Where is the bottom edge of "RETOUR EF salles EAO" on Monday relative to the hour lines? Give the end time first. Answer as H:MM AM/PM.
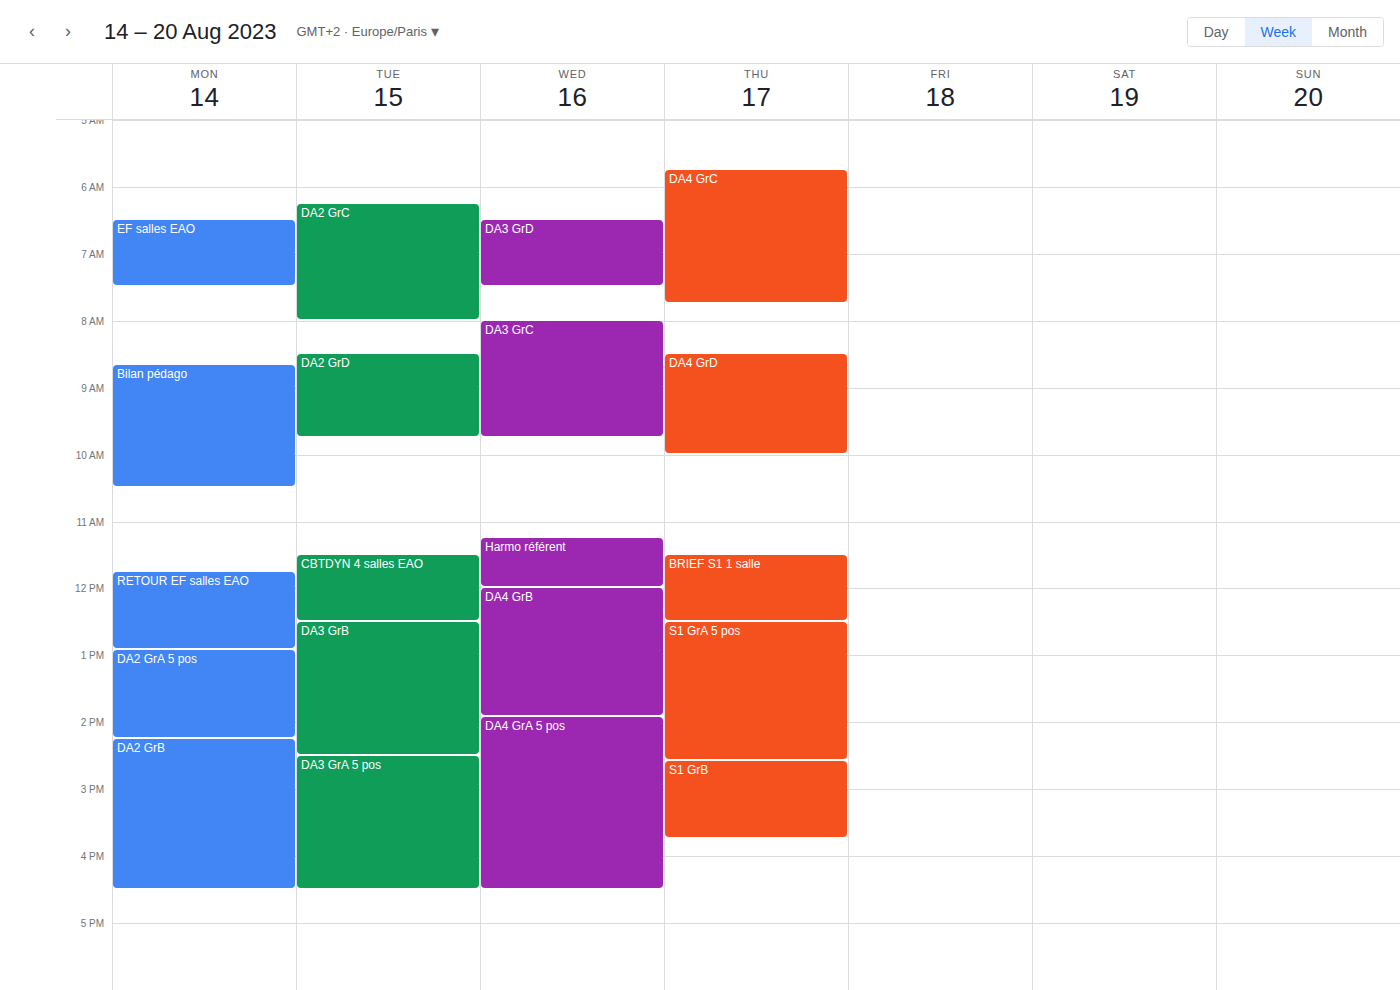
12:55 PM -- neither: 55 minutes below the 12 PM line and 5 minutes above the 1 PM line.